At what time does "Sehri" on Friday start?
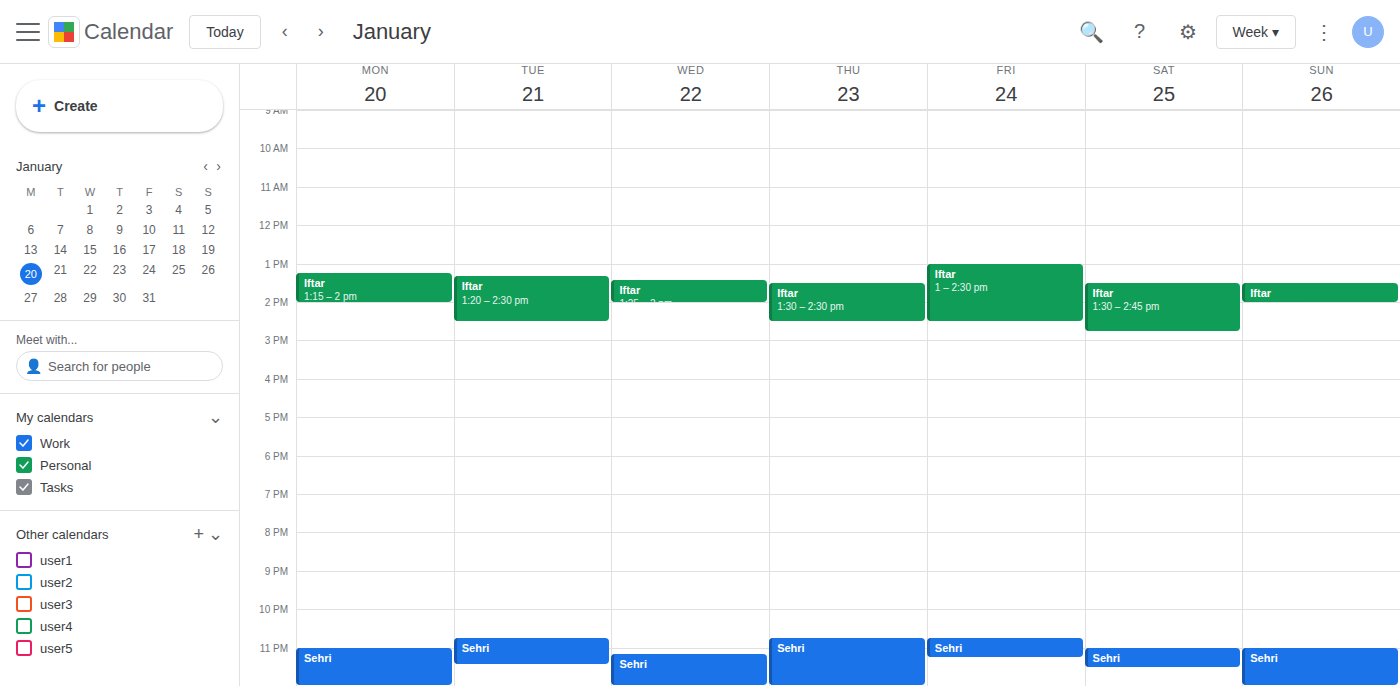
22:45